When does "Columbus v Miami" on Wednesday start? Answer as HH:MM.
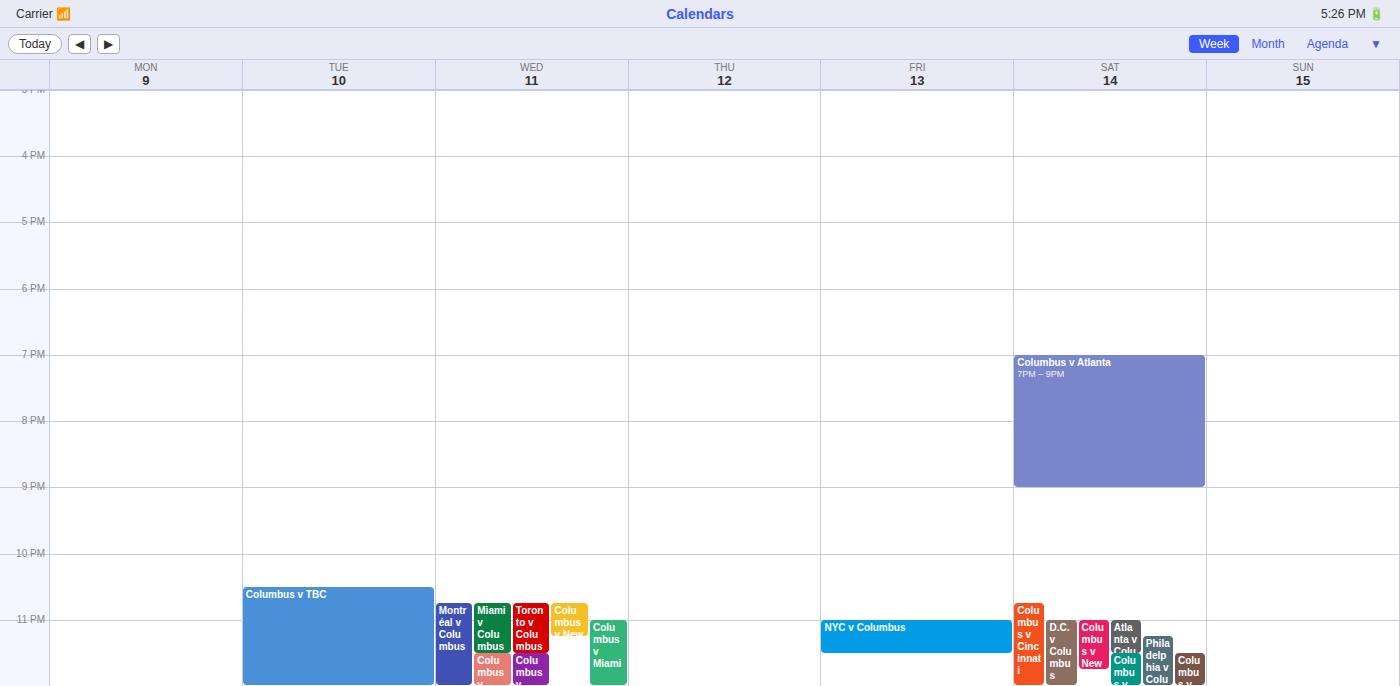
23:00